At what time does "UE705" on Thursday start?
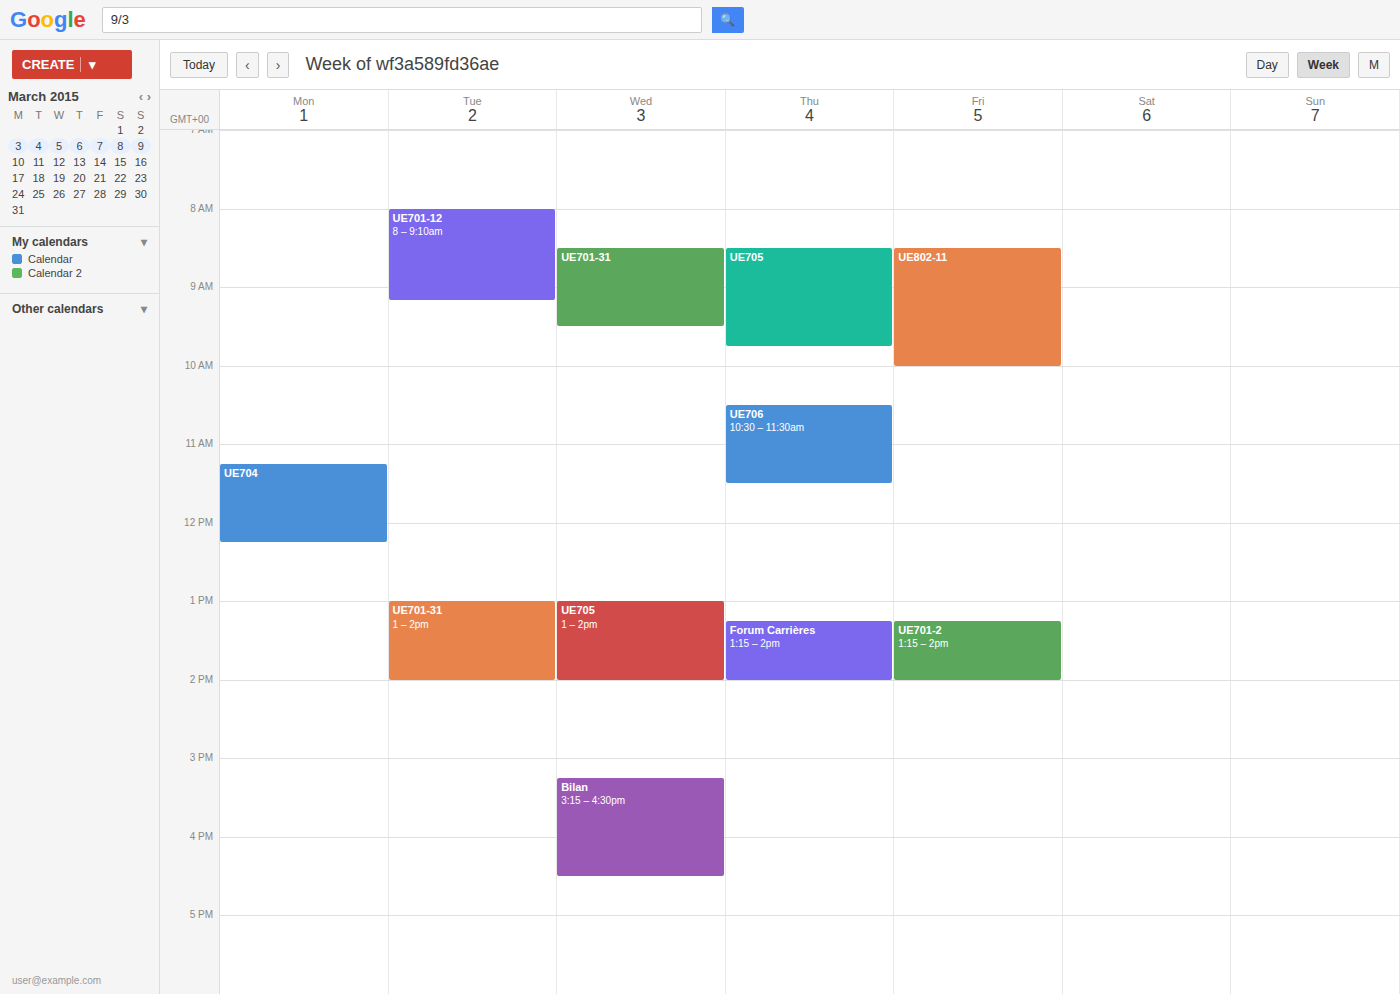
8:30 AM